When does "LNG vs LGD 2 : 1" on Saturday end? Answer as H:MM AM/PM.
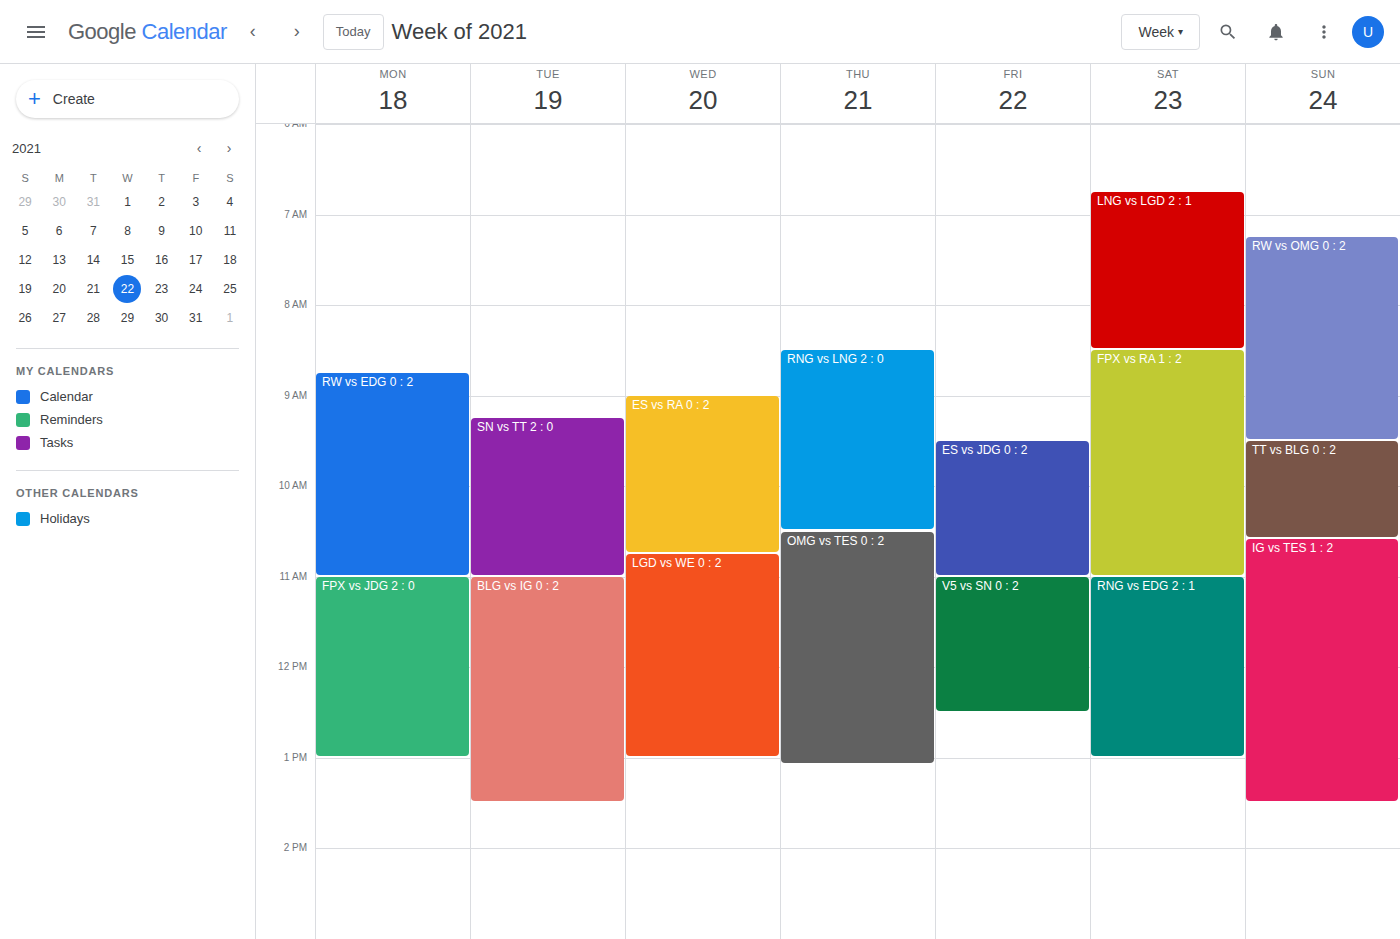
8:30 AM